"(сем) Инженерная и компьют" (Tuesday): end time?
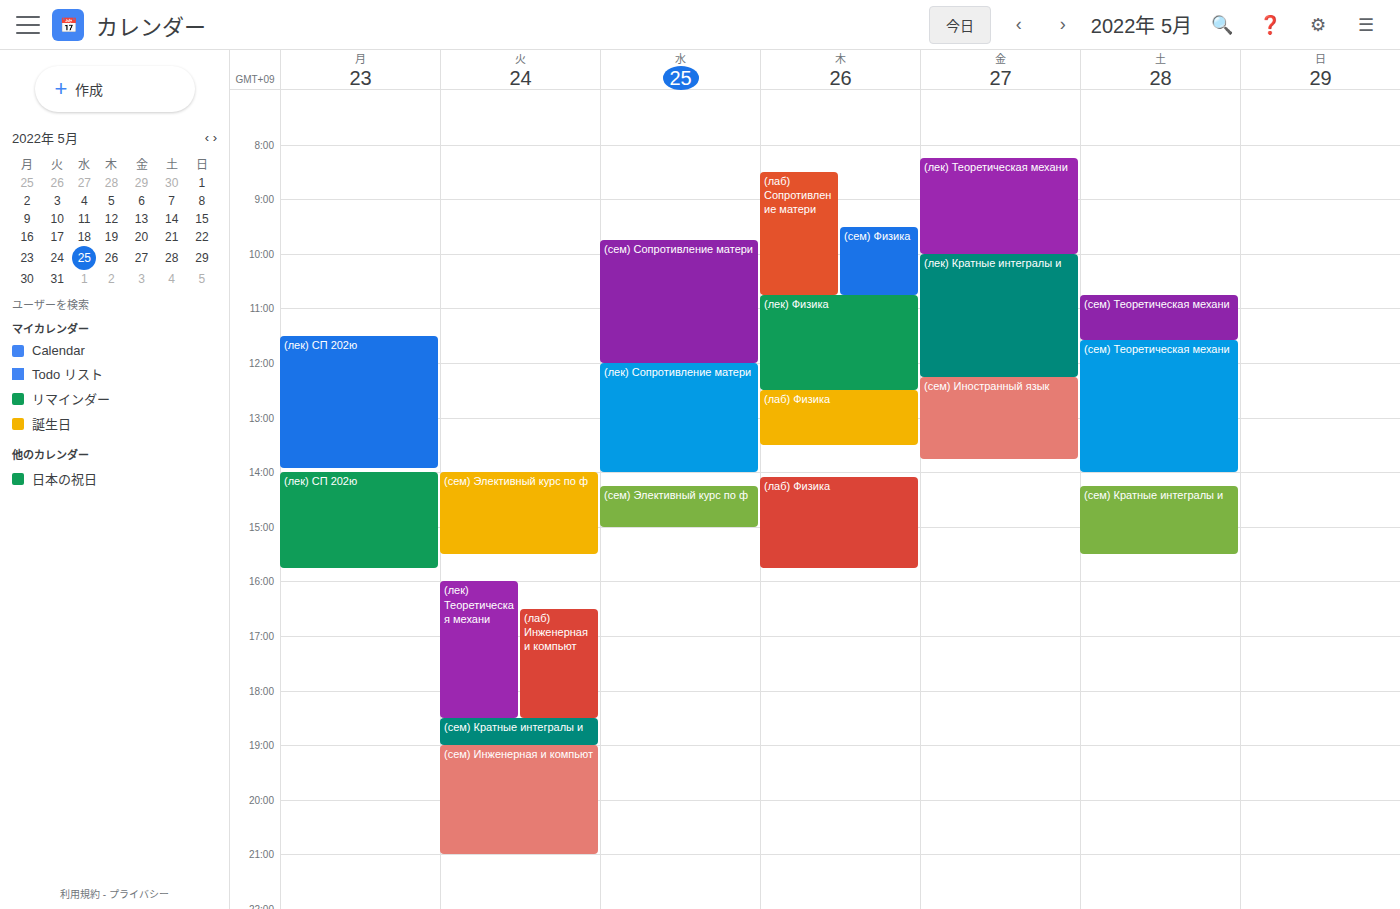
9:00 PM